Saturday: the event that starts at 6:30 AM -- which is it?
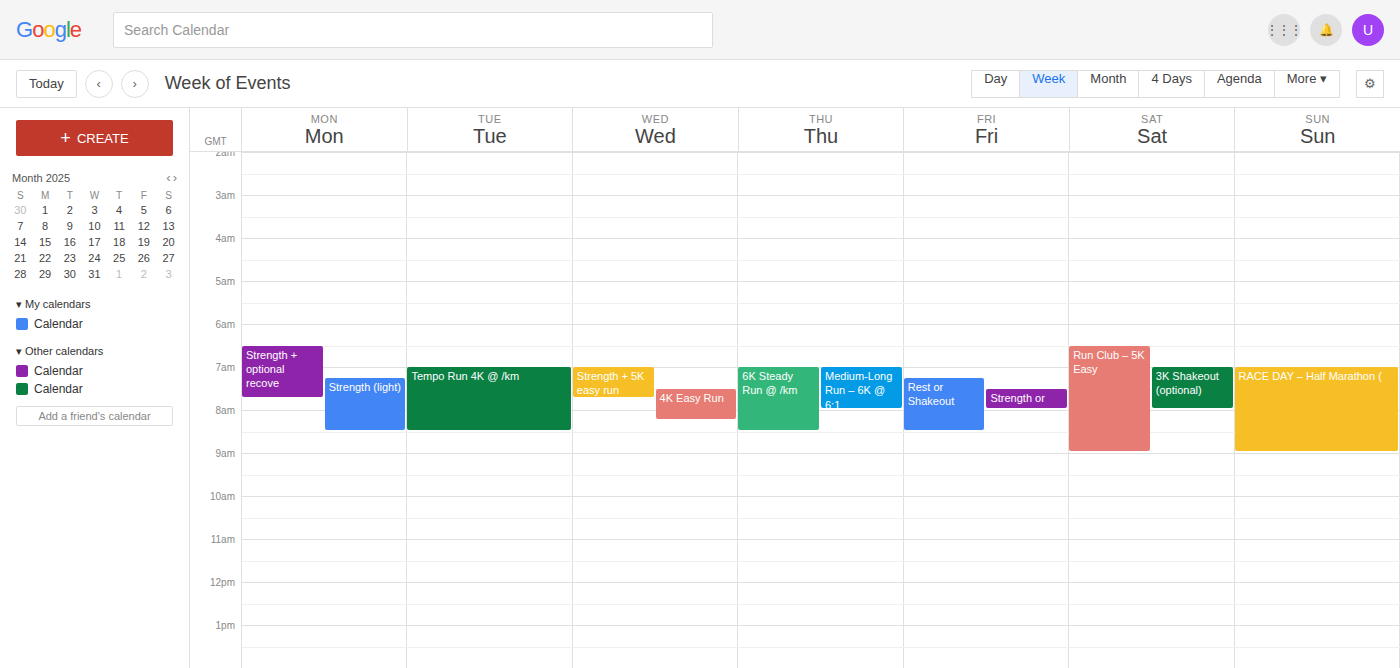
"Run Club – 5K Easy"